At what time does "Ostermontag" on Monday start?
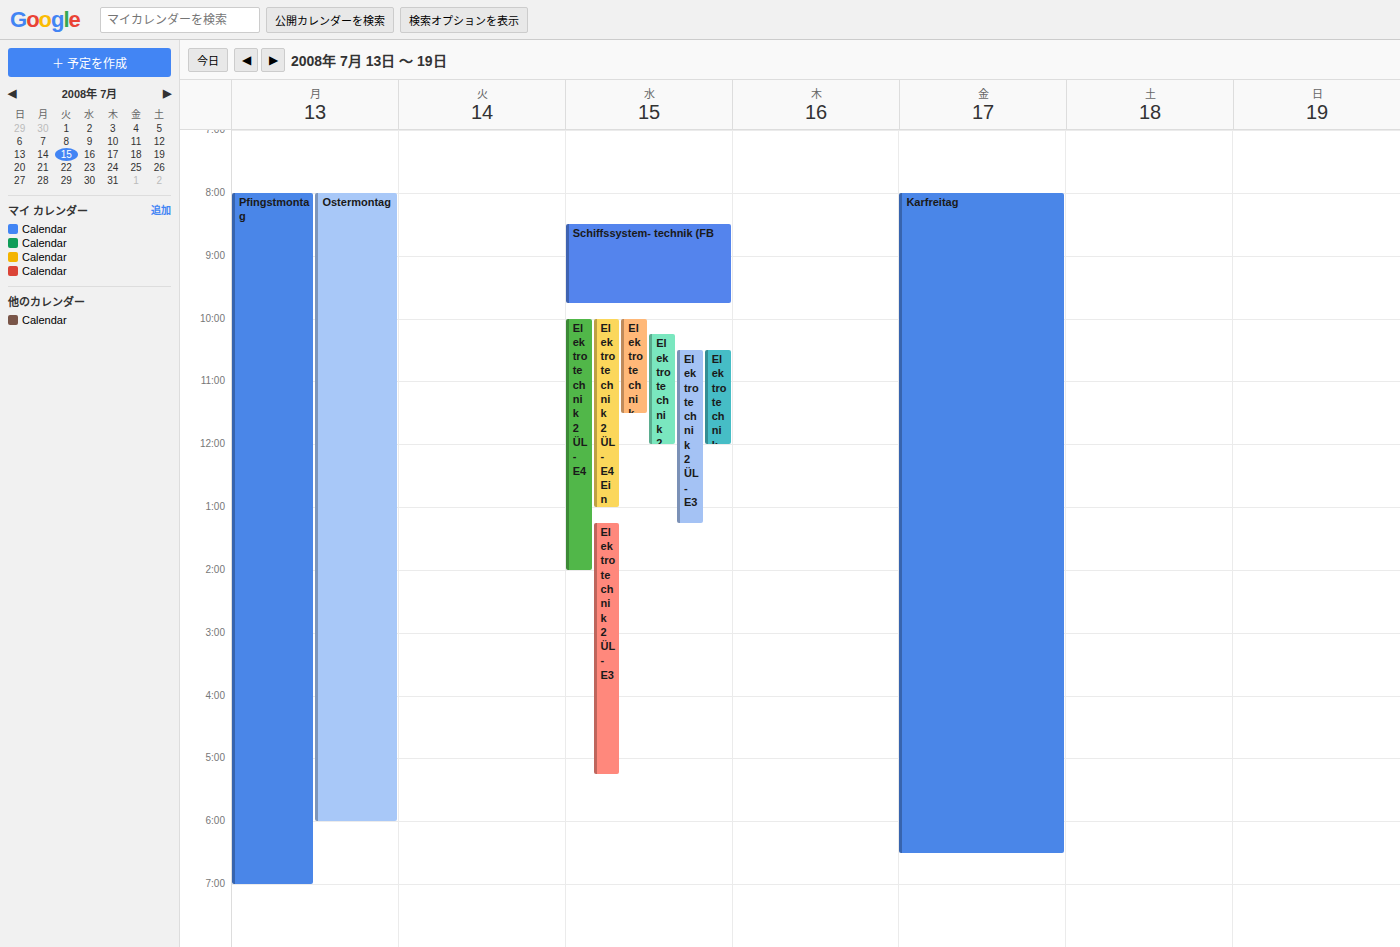
8:00 AM